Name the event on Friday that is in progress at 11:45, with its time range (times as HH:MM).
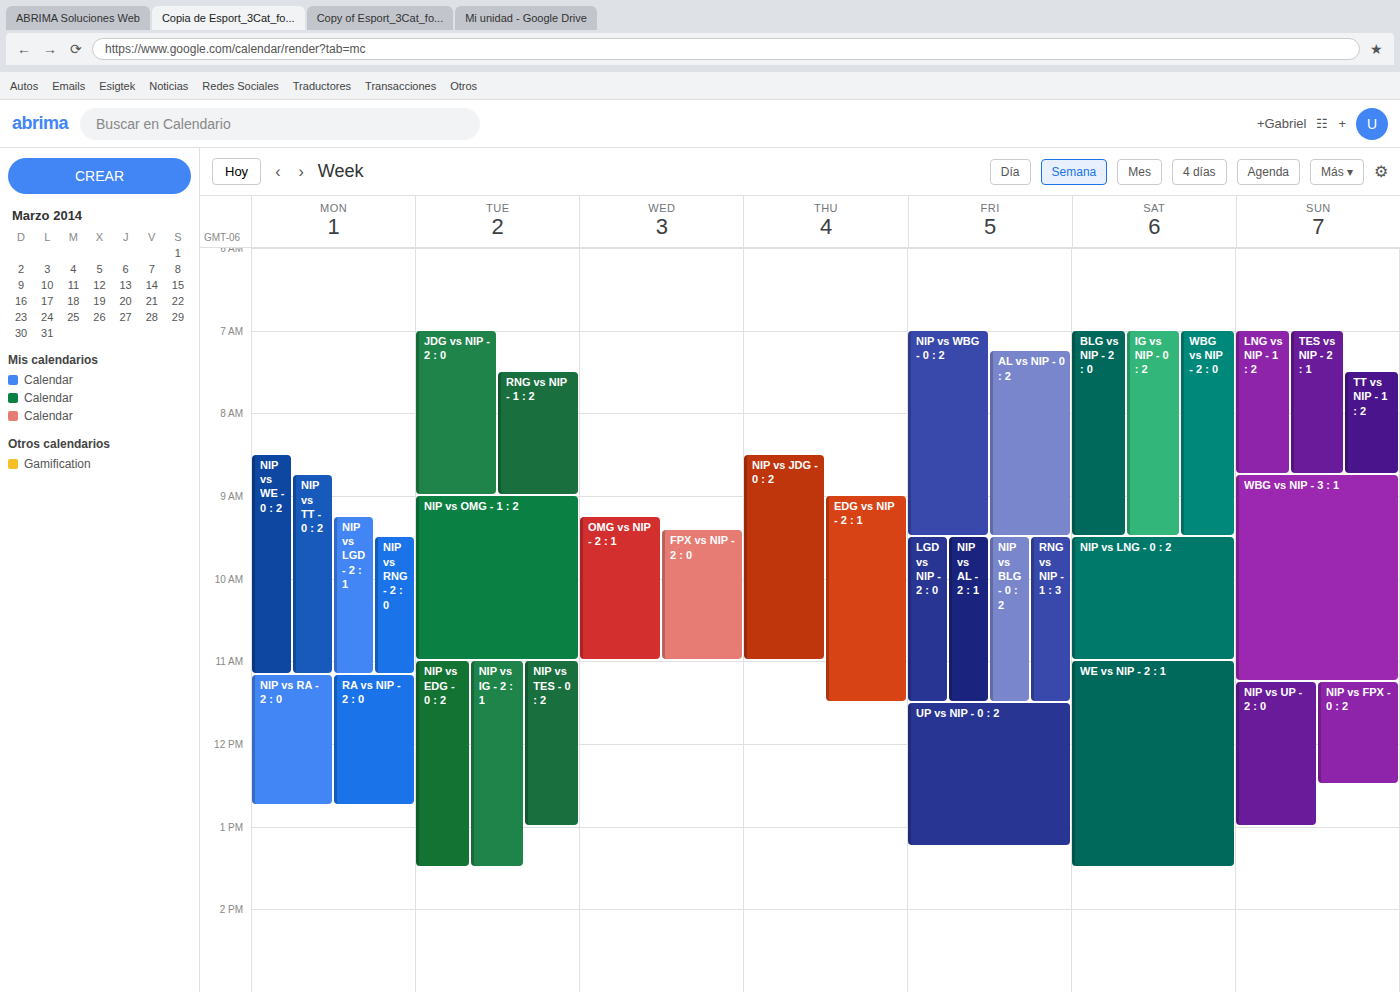
"UP vs NIP - 0 : 2", 11:30 to 13:15